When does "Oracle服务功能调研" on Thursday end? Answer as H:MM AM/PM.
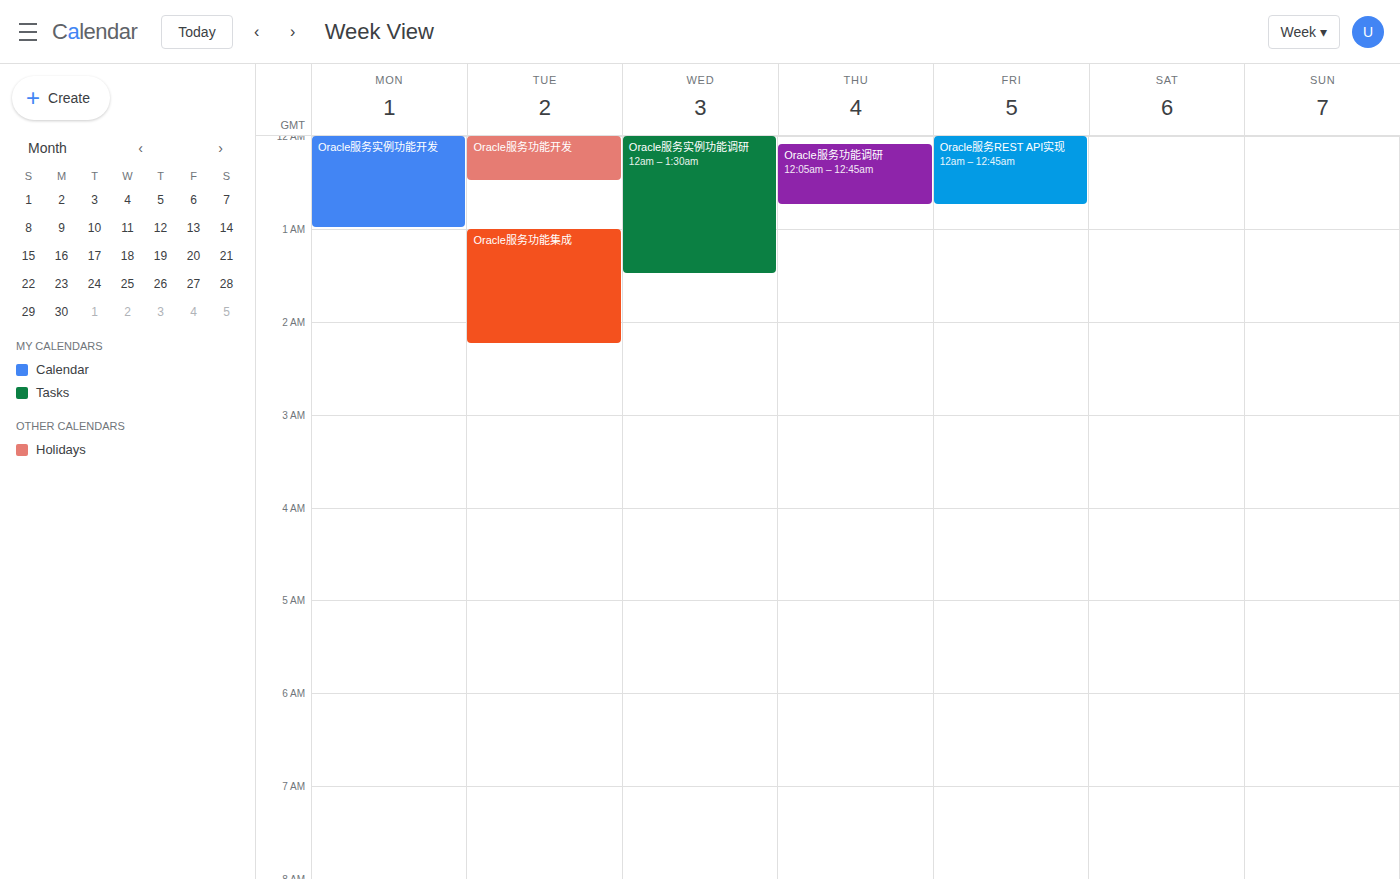
12:45 AM